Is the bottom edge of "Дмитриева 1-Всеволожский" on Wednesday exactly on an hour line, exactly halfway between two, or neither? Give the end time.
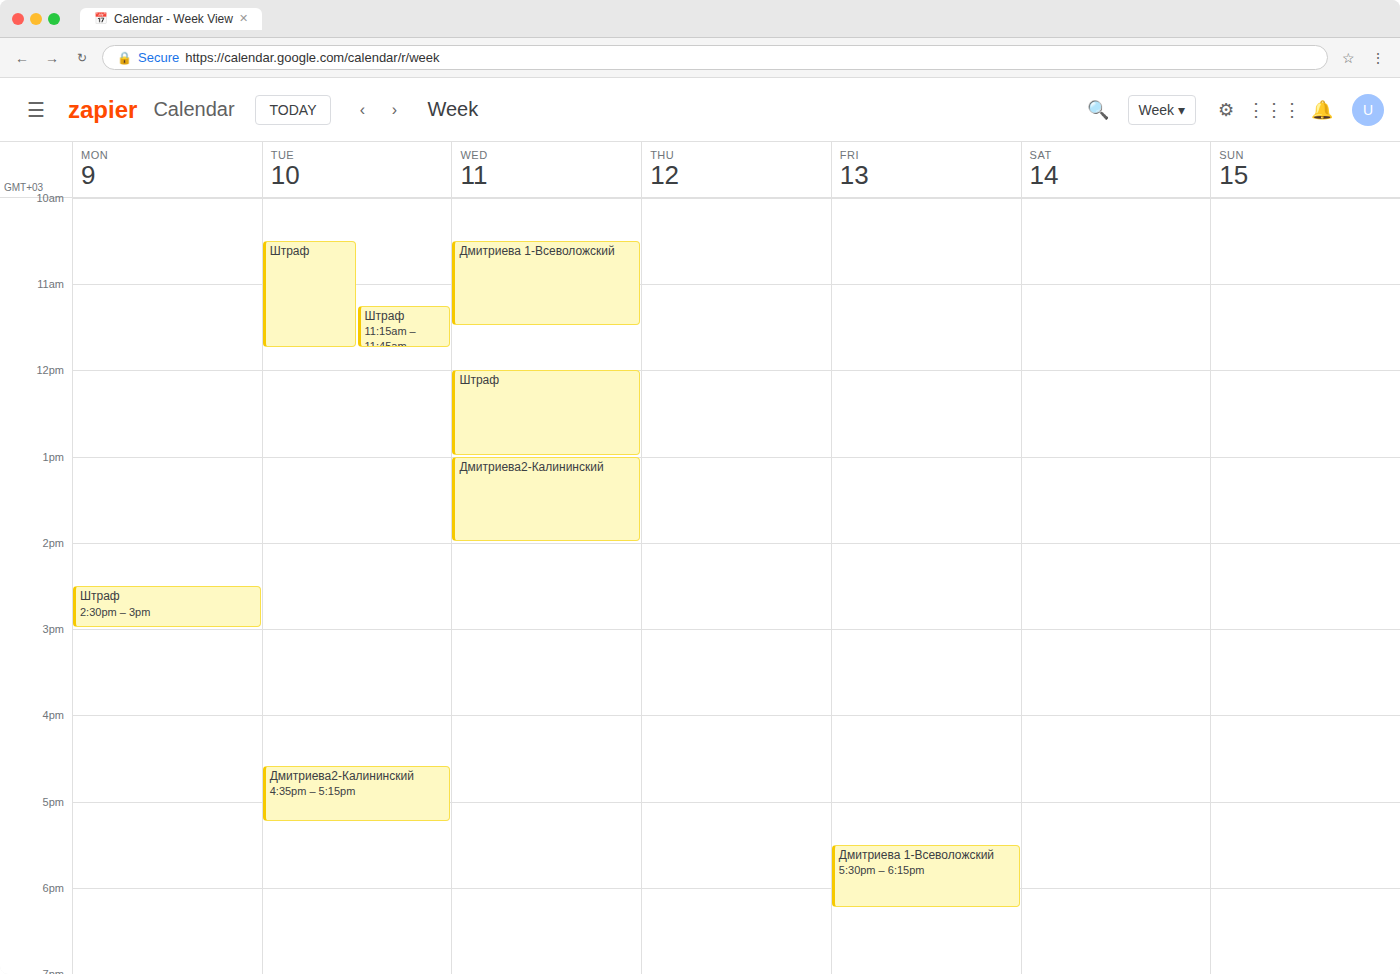
11:30 AM -- halfway between the 11 AM and 12 PM lines.